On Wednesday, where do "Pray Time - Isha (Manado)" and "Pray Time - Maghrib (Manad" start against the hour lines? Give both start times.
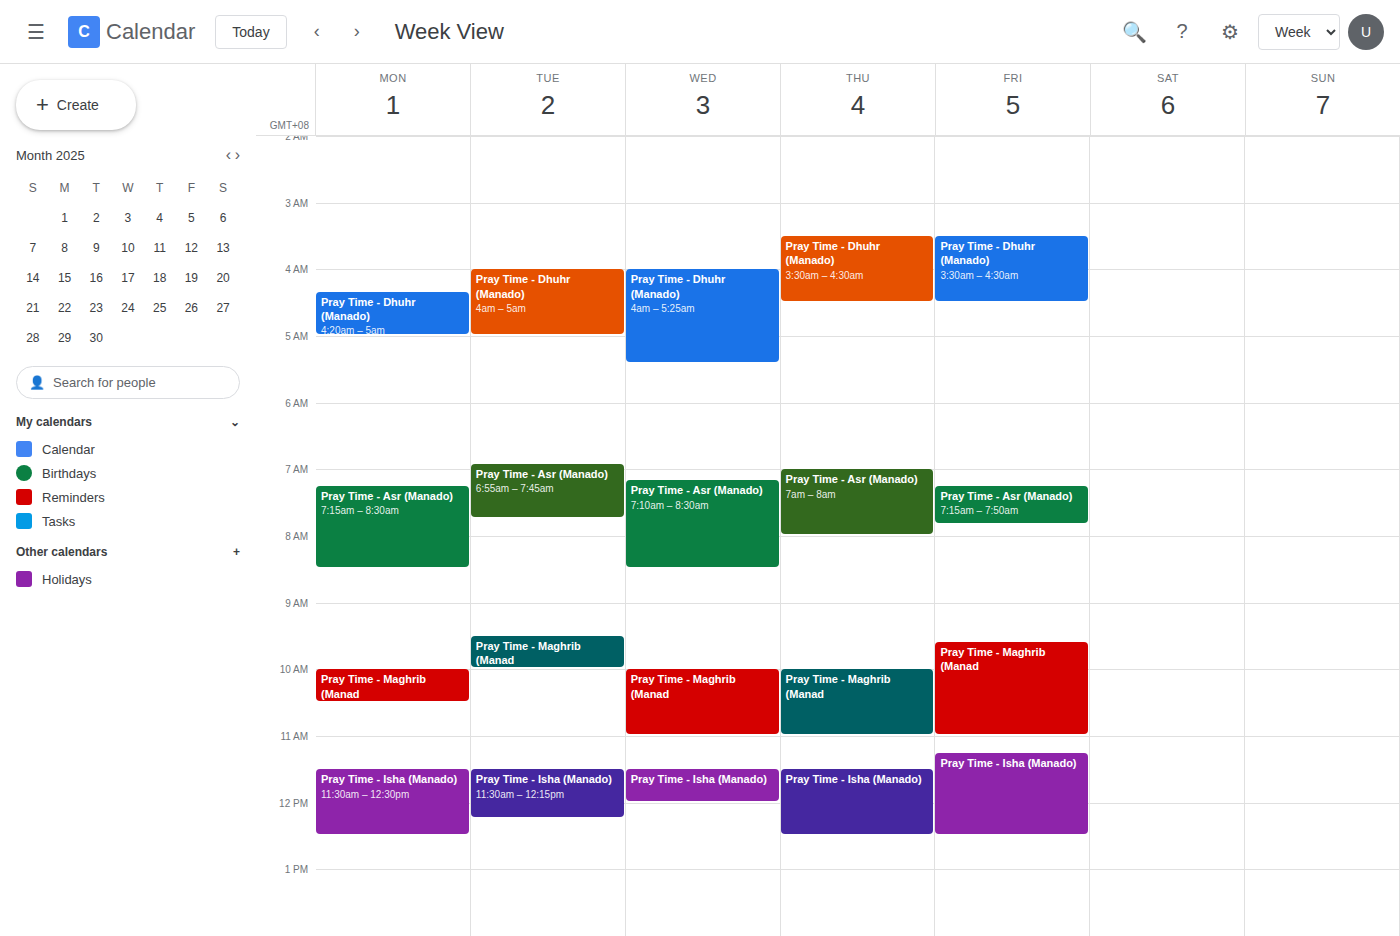
"Pray Time - Isha (Manado)": 11:30 AM, halfway between the 11 AM and 12 PM lines. "Pray Time - Maghrib (Manad": 10:00 AM, exactly on the 10 AM line.